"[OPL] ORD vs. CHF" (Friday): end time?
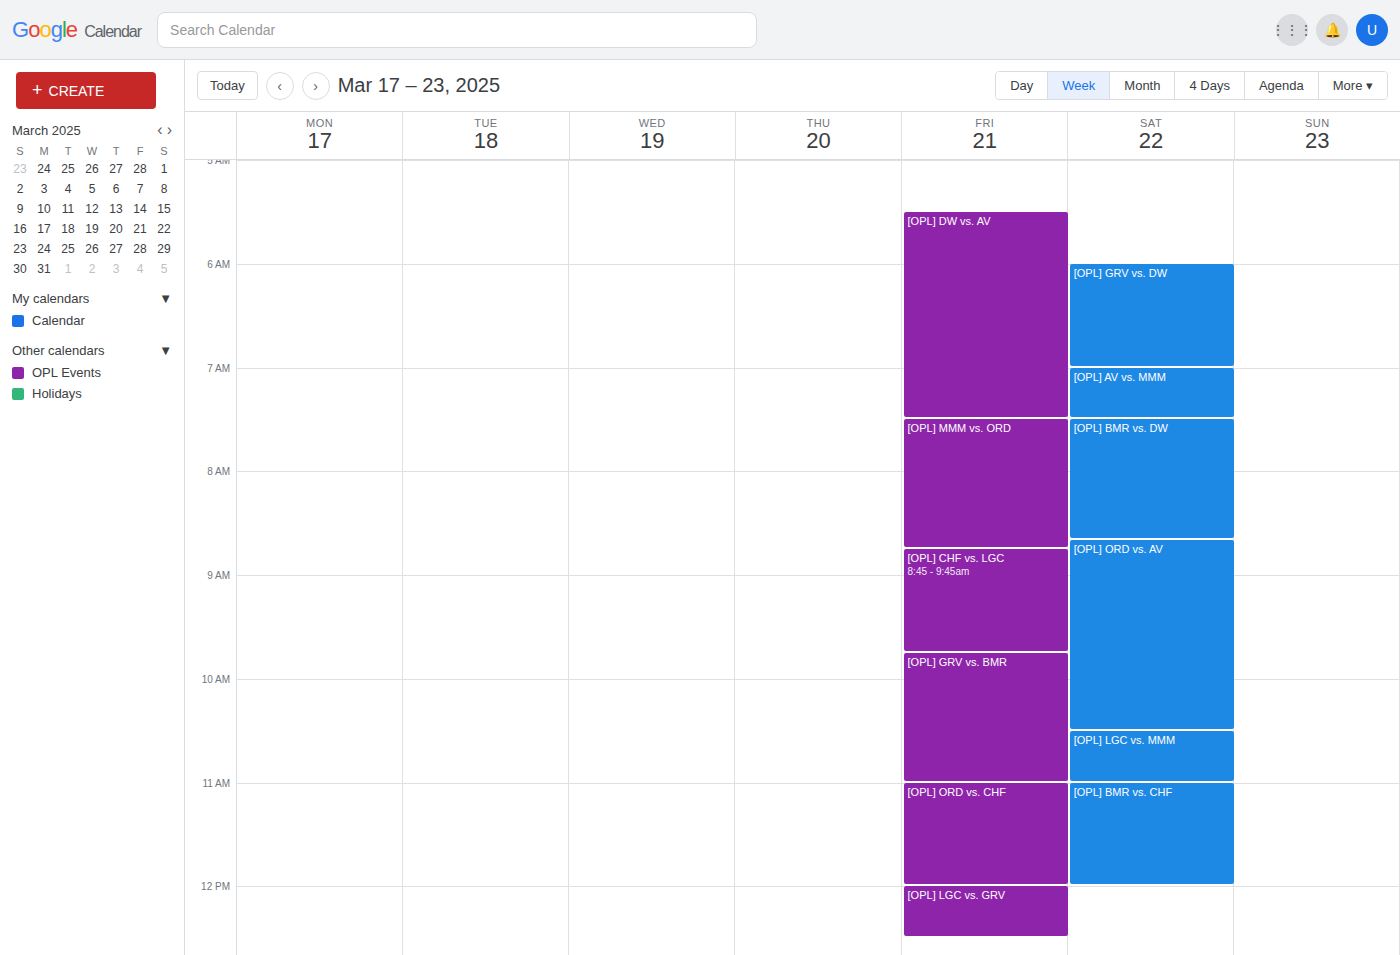
12:00 PM